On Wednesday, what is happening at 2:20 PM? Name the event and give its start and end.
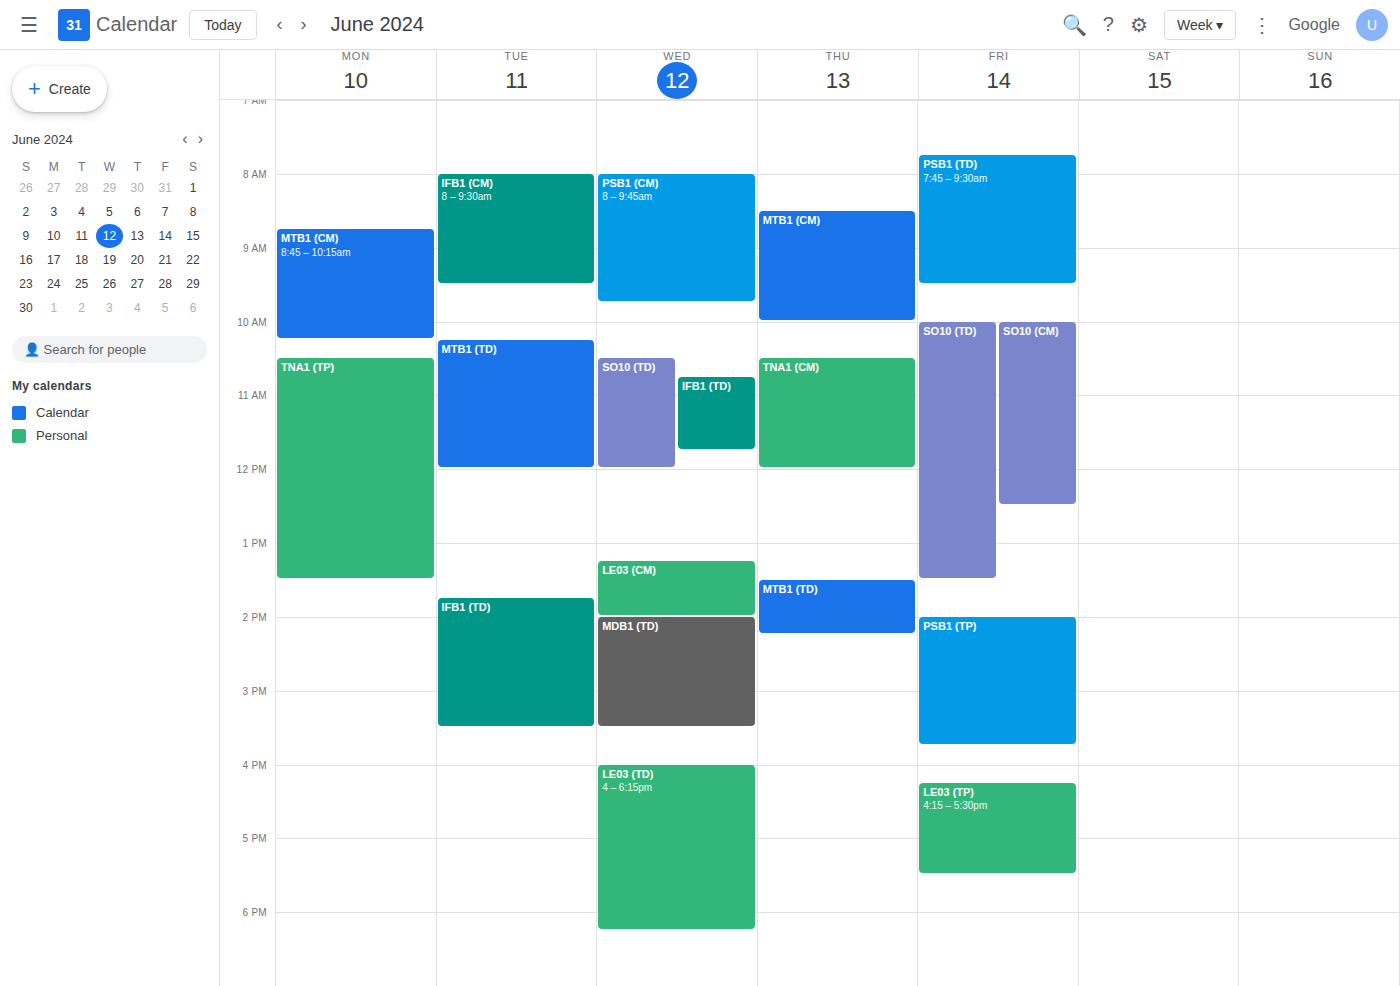
"MDB1 (TD)", 2:00 PM to 3:30 PM